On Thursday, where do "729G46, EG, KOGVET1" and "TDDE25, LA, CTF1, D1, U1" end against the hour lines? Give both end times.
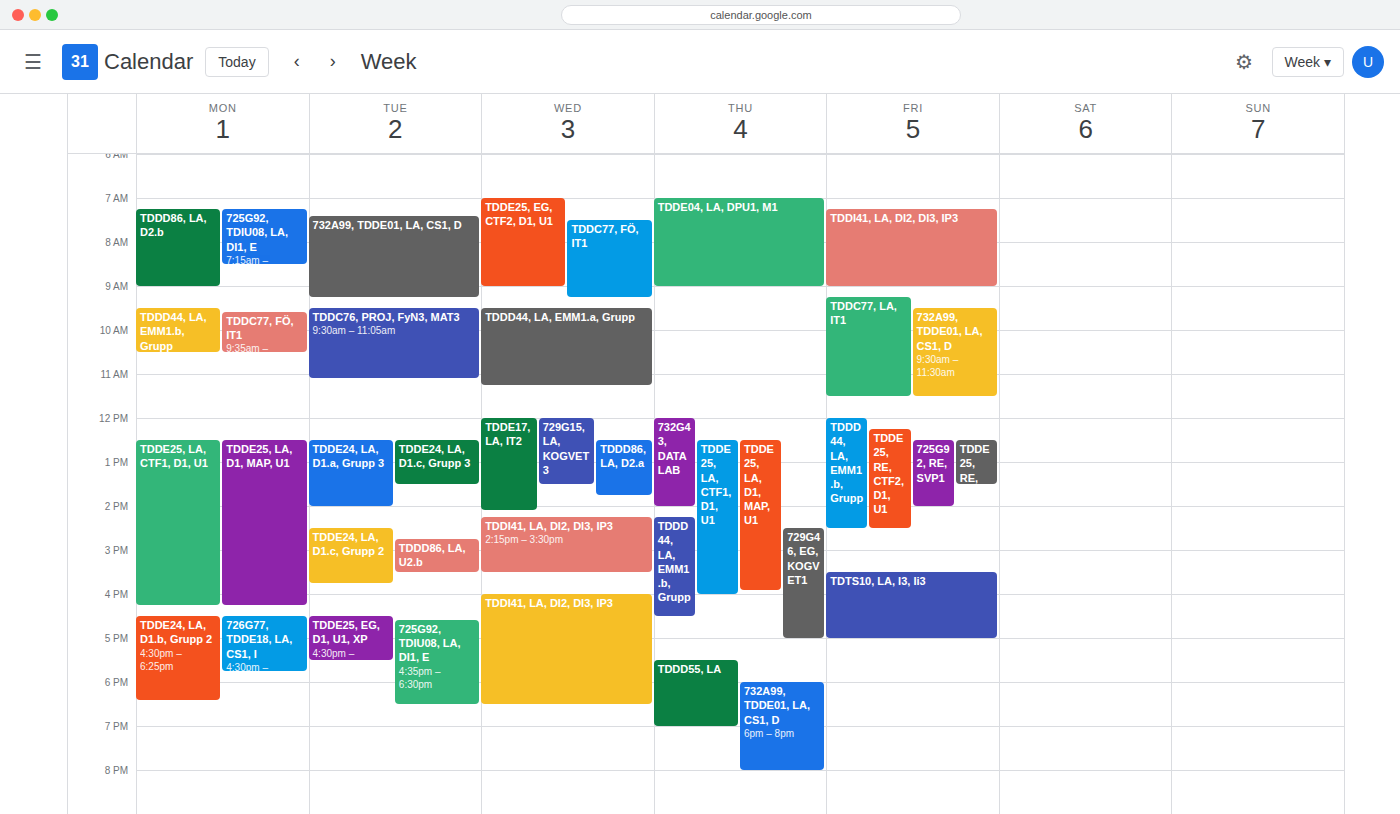
"729G46, EG, KOGVET1": 5:00 PM, exactly on the 5 PM line. "TDDE25, LA, CTF1, D1, U1": 4:00 PM, exactly on the 4 PM line.